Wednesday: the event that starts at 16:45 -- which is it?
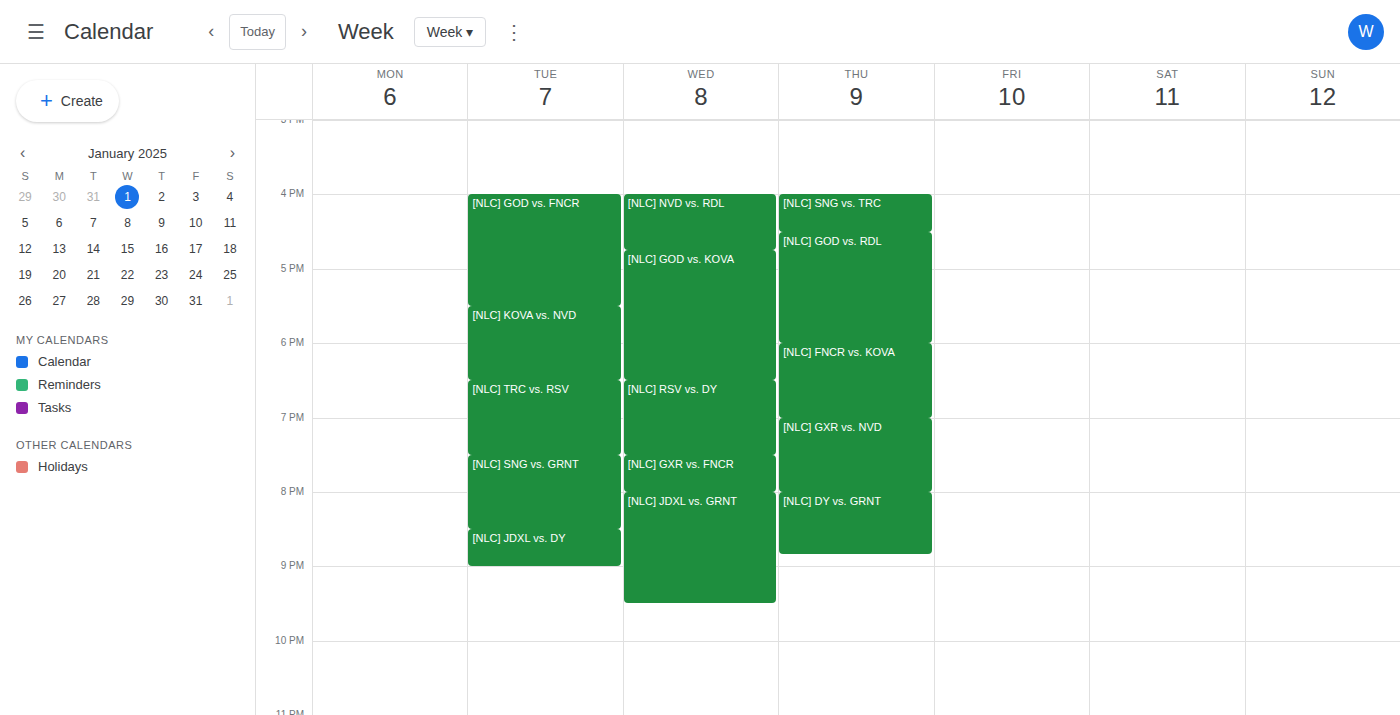
"[NLC] GOD vs. KOVA"